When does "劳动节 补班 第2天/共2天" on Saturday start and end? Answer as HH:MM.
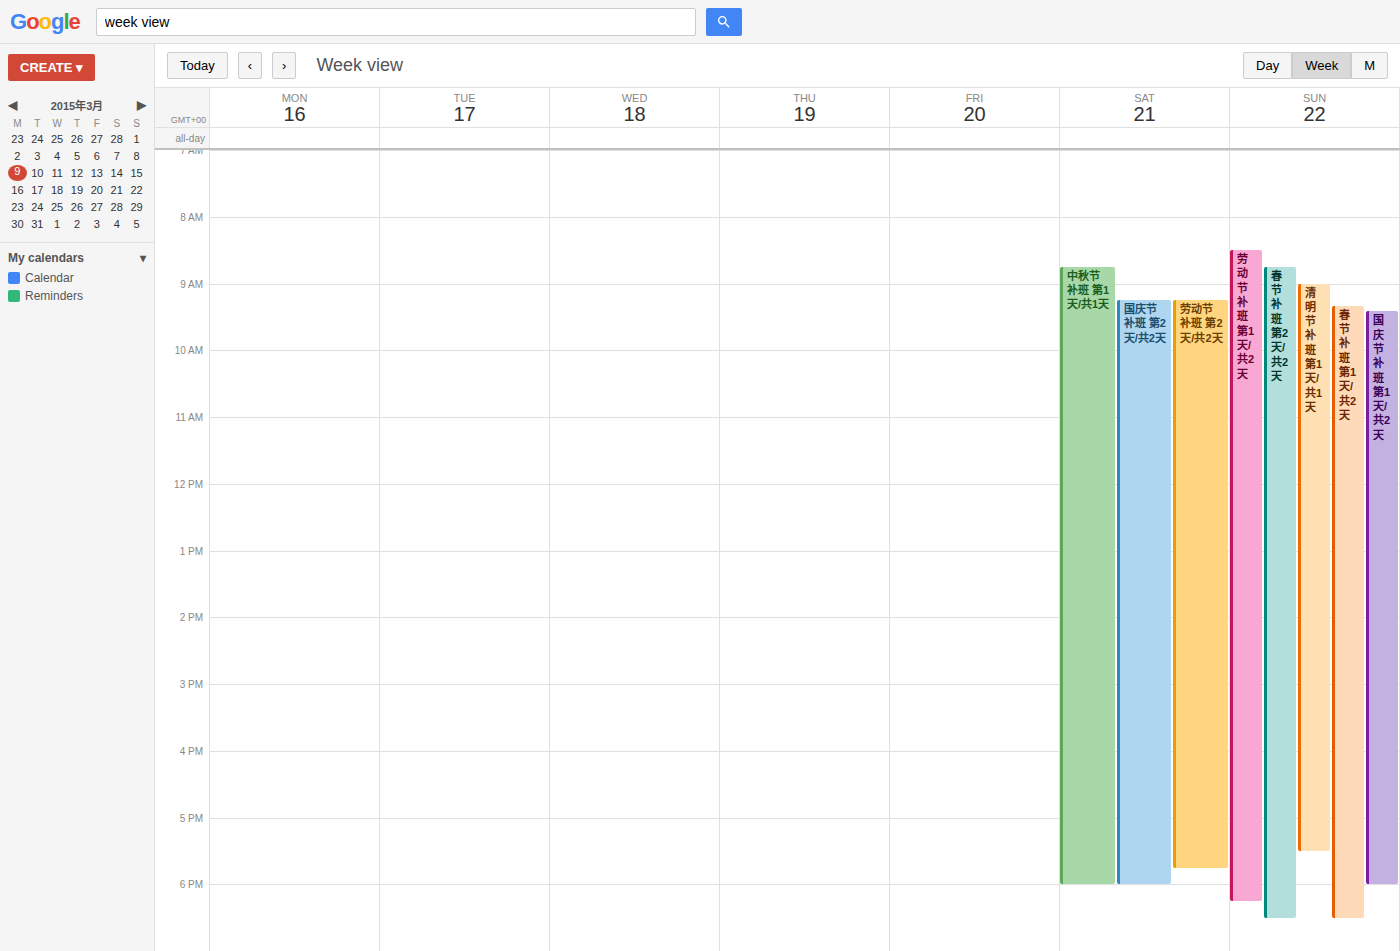
09:15 to 17:45